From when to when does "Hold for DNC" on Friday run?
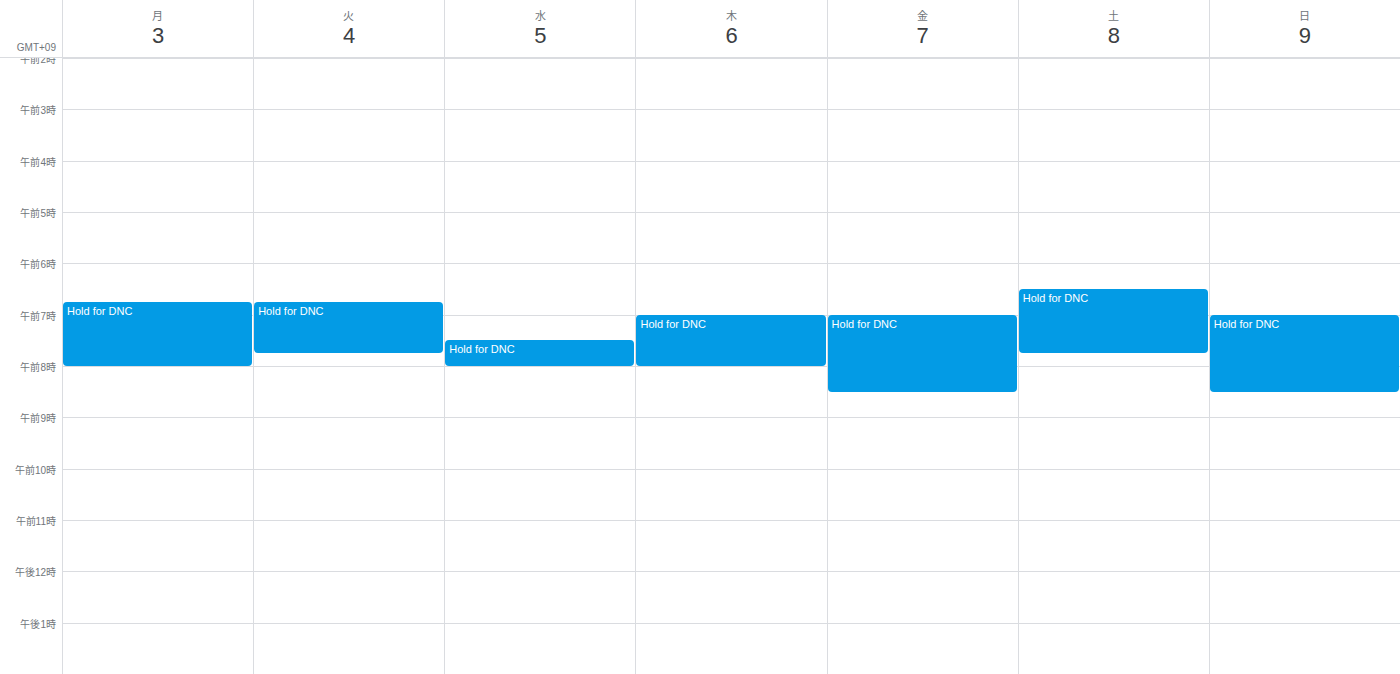
7:00 AM to 8:30 AM